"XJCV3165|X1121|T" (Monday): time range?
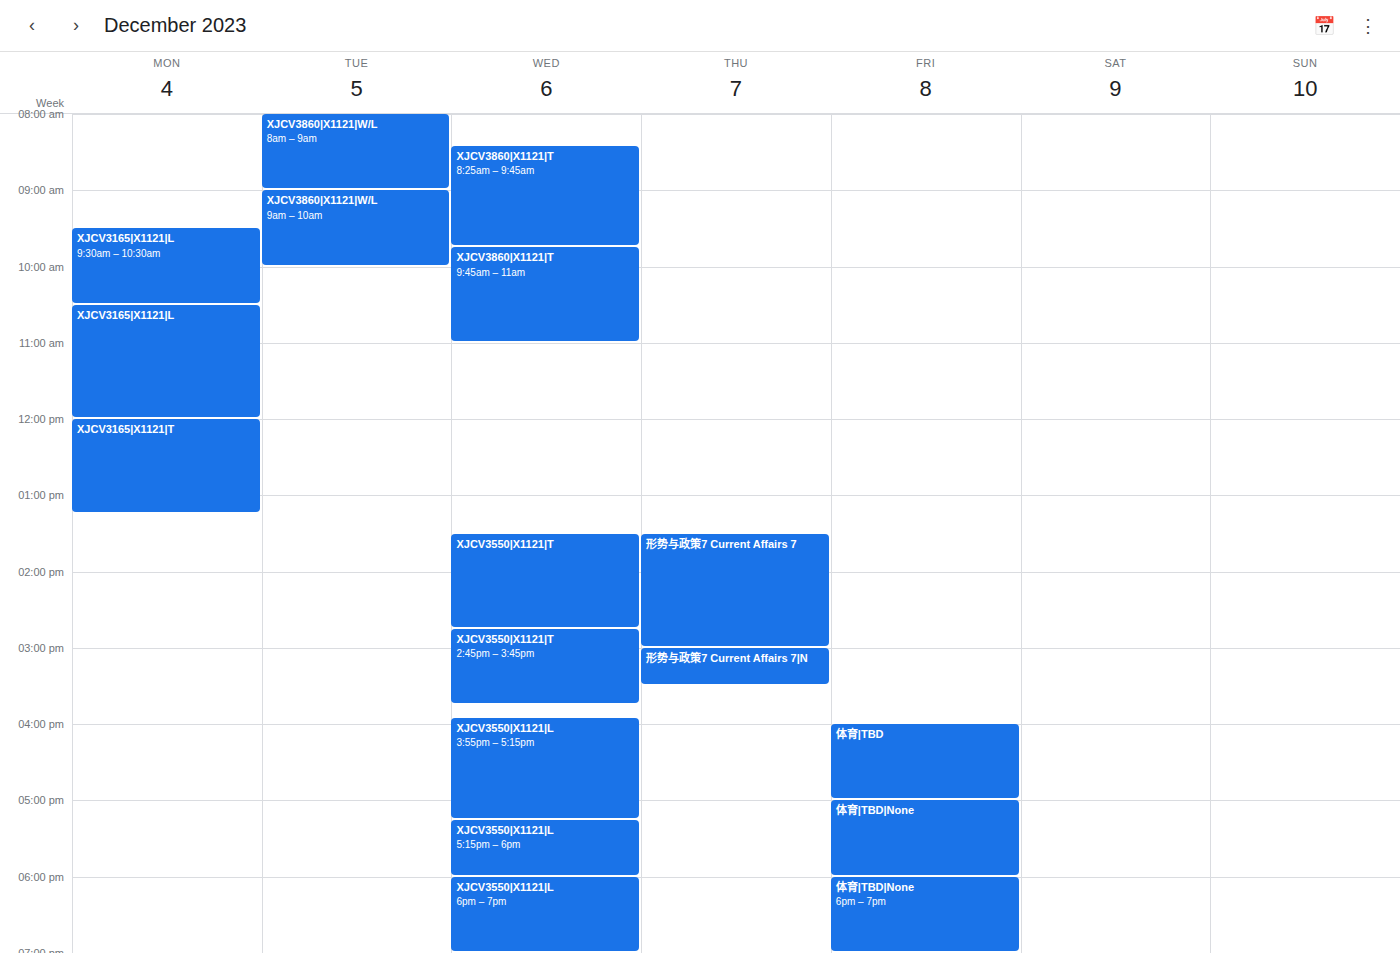
12:00 PM to 1:15 PM